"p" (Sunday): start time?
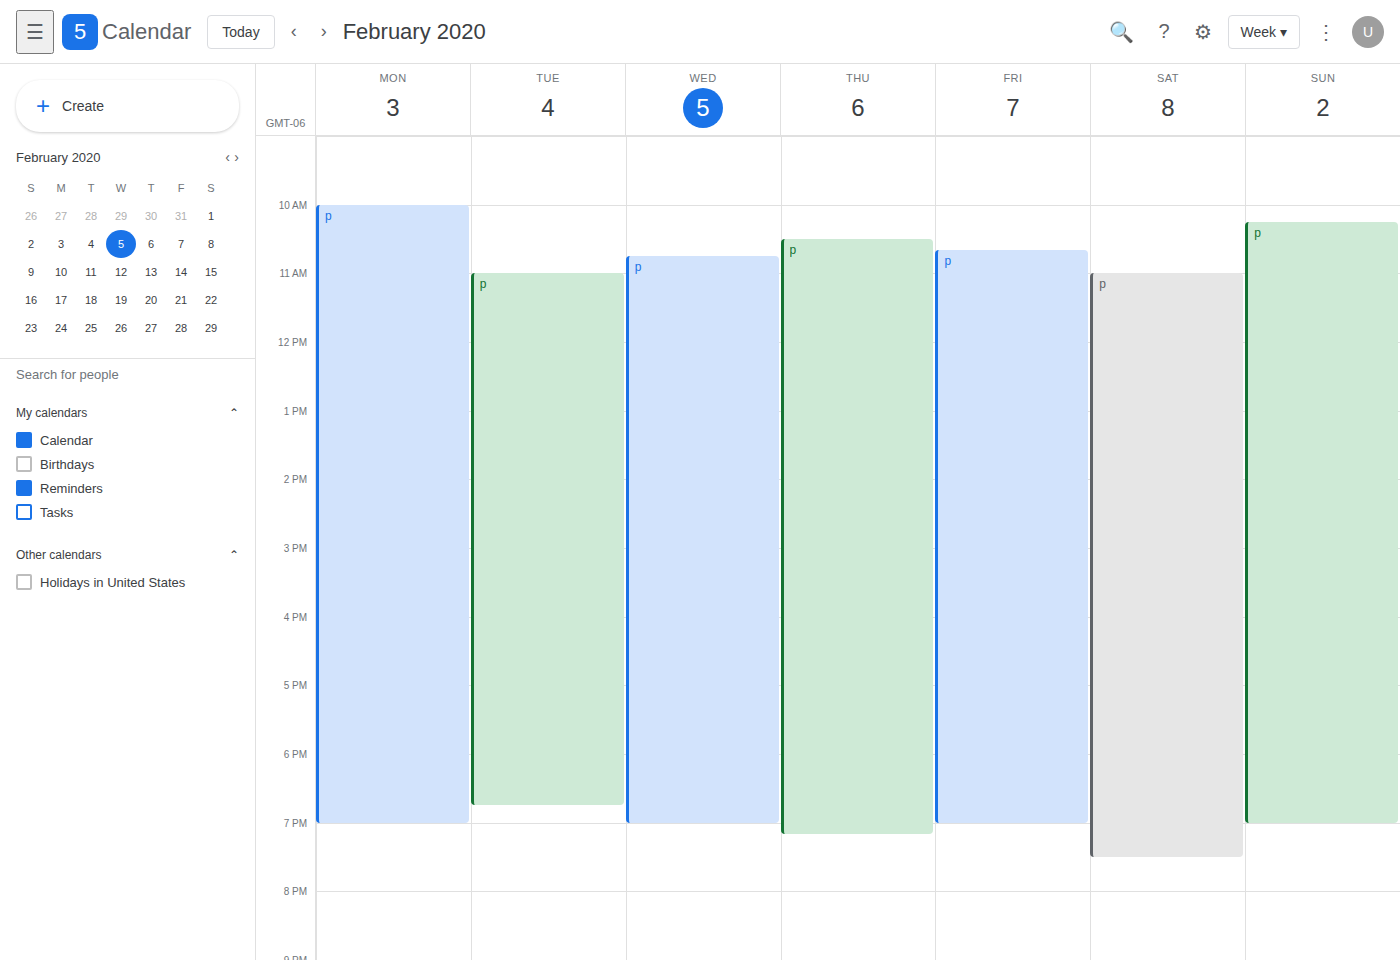
10:15 AM